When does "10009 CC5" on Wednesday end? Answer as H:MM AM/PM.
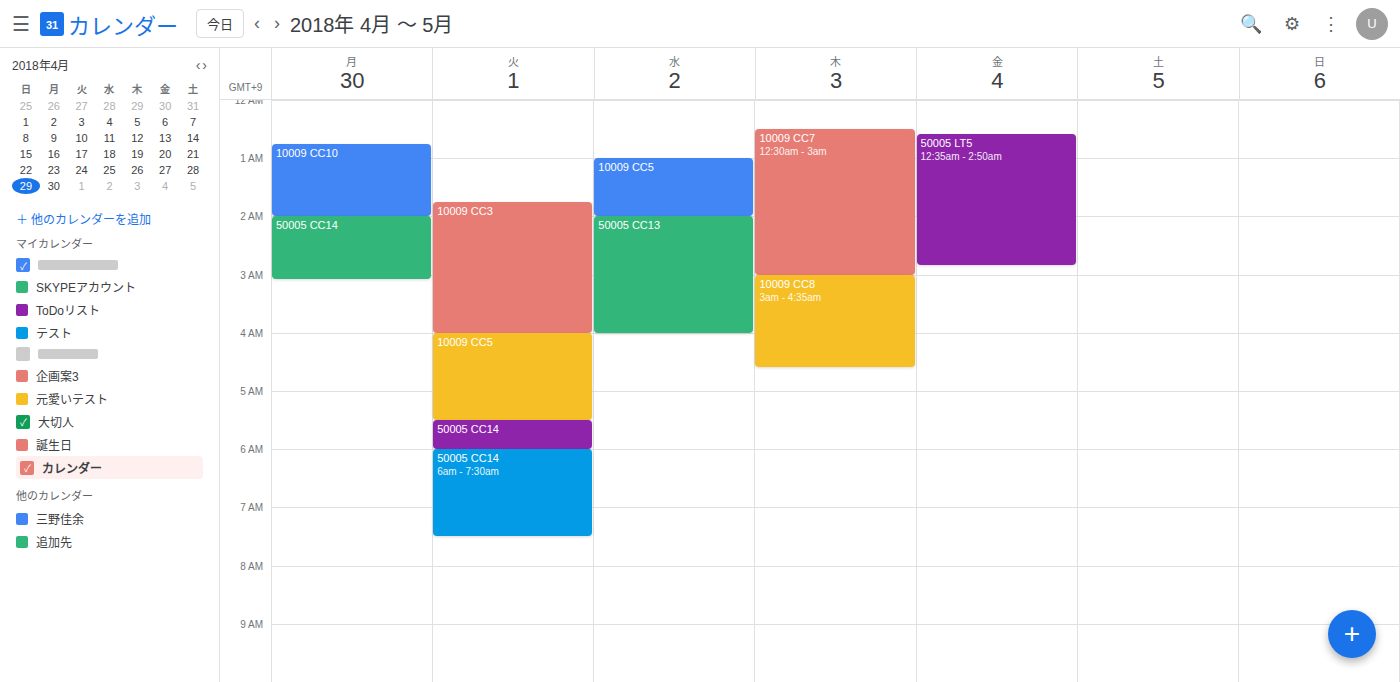
2:00 AM